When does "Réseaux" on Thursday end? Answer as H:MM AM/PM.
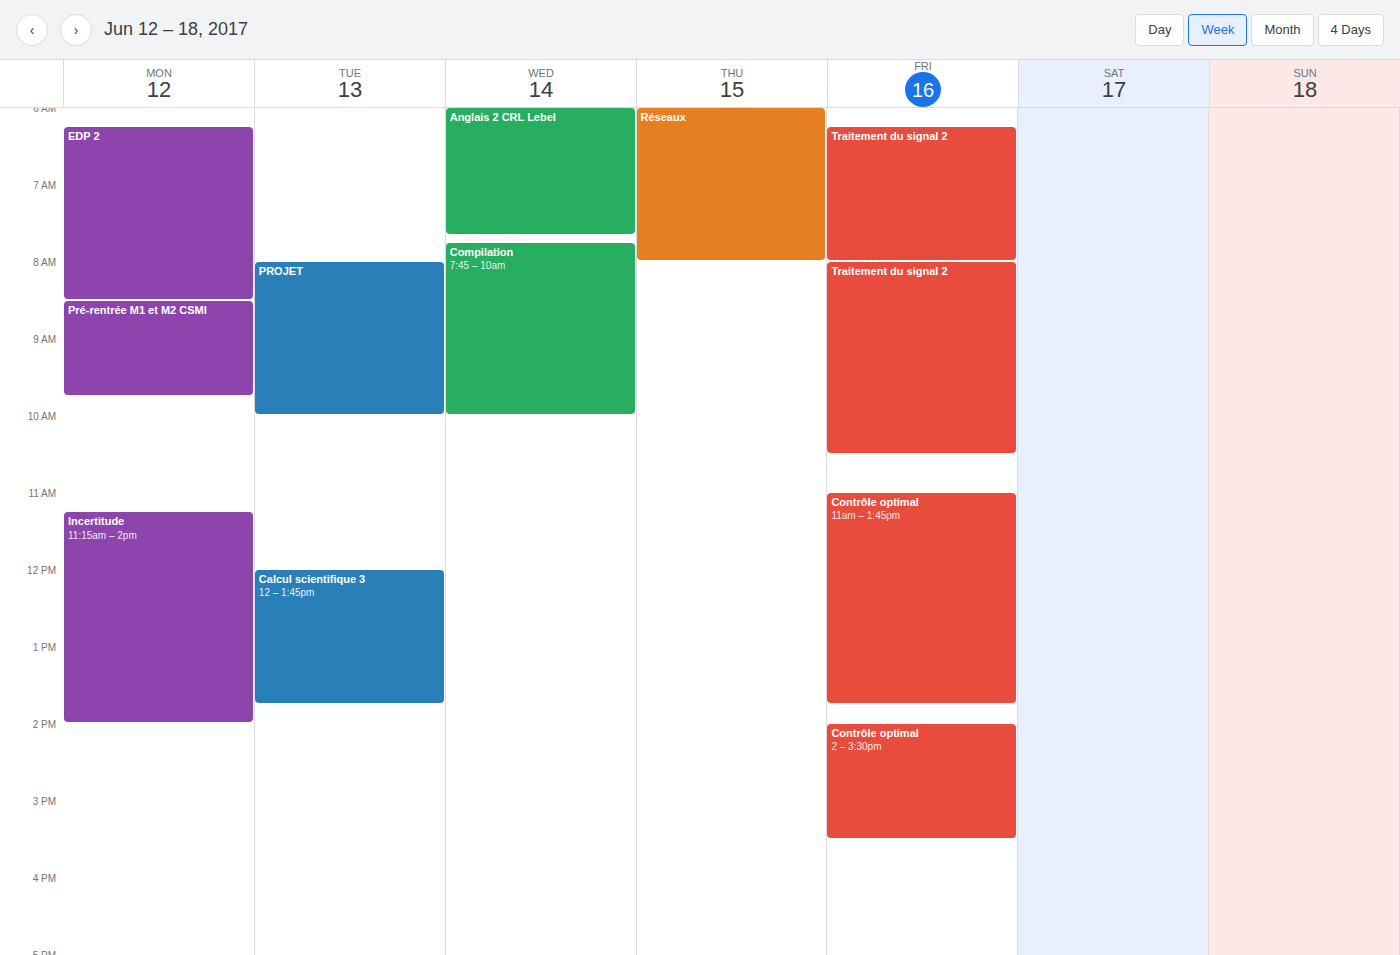
8:00 AM